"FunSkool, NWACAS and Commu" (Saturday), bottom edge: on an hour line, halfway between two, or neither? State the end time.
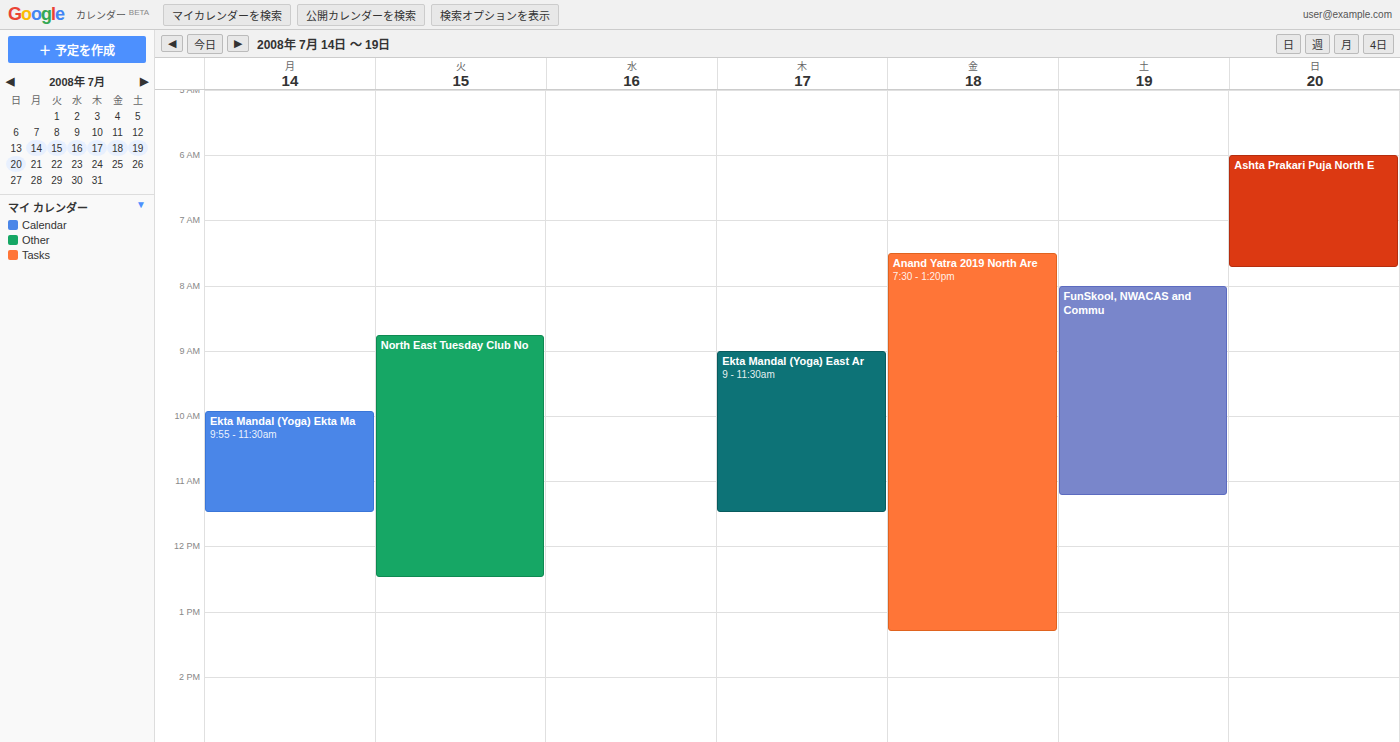
11:15 AM -- neither: a quarter of the way from the 11 AM line to the 12 PM line.